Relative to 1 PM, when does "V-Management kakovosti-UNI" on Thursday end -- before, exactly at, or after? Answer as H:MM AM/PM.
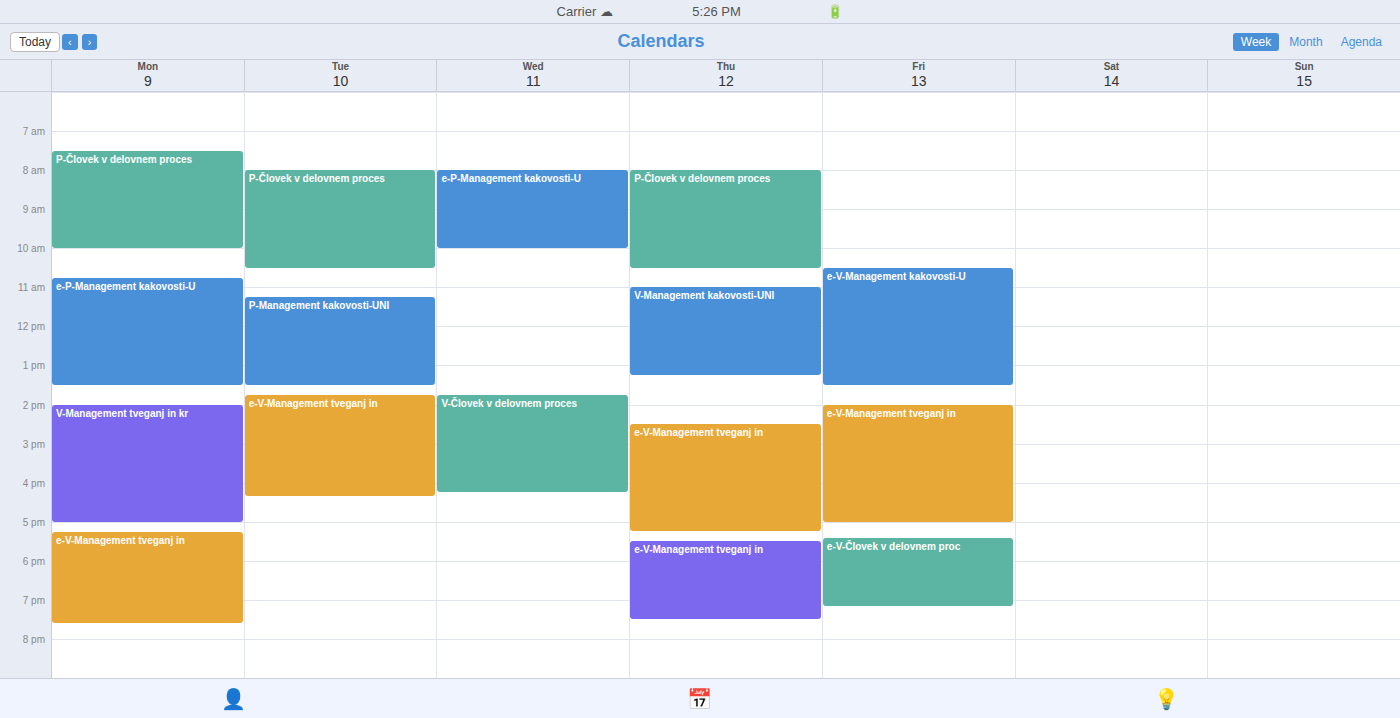
1:15 PM -- after 1 PM, 15 minutes below the 1 PM line.